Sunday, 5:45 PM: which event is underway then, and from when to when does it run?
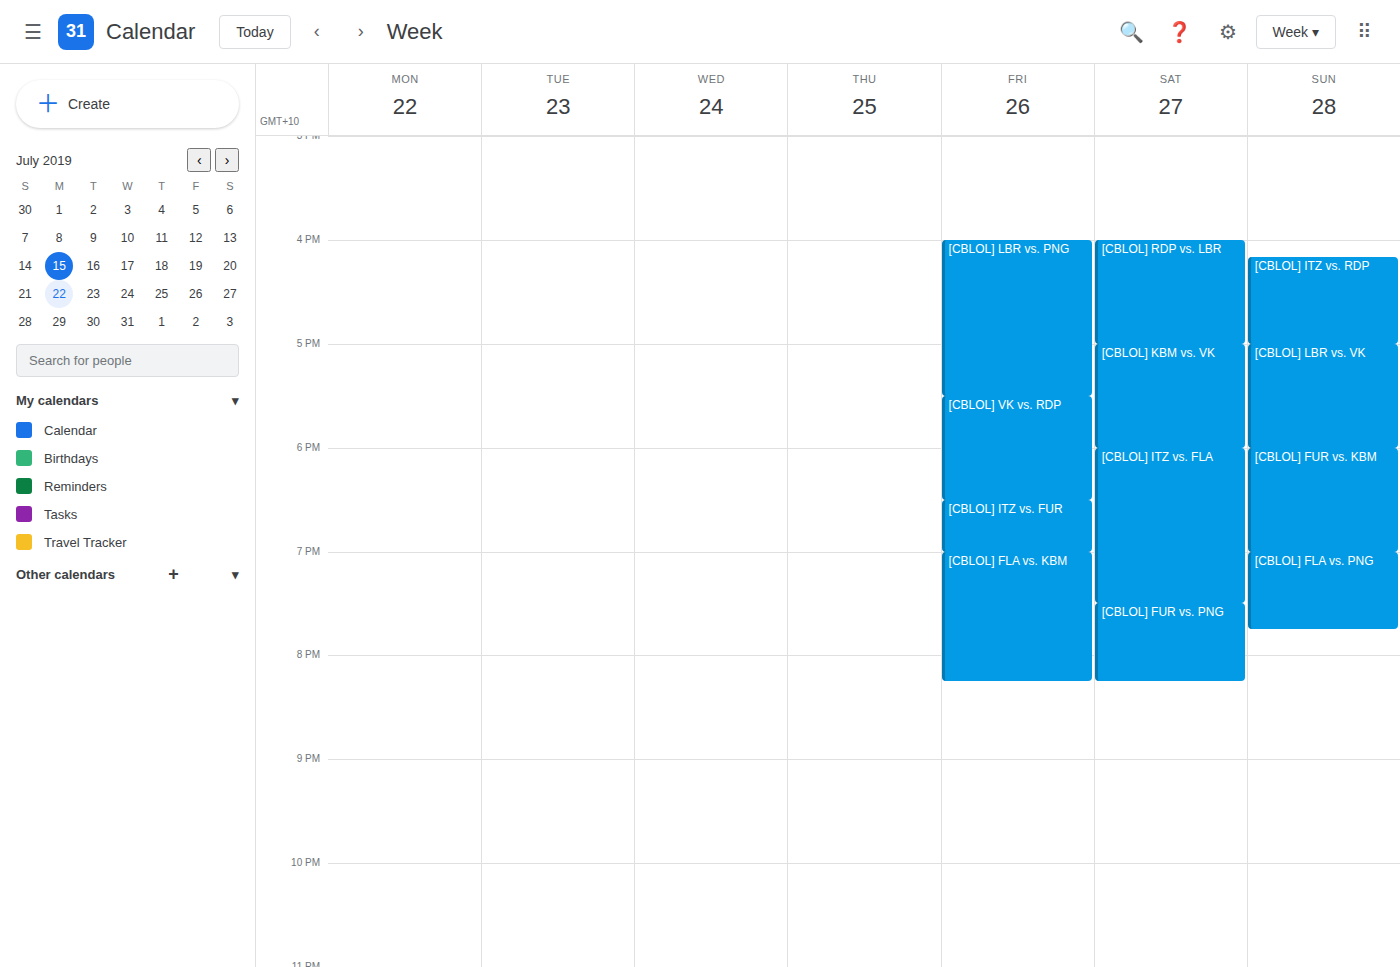
"[CBLOL] LBR vs. VK", 5:00 PM to 6:00 PM